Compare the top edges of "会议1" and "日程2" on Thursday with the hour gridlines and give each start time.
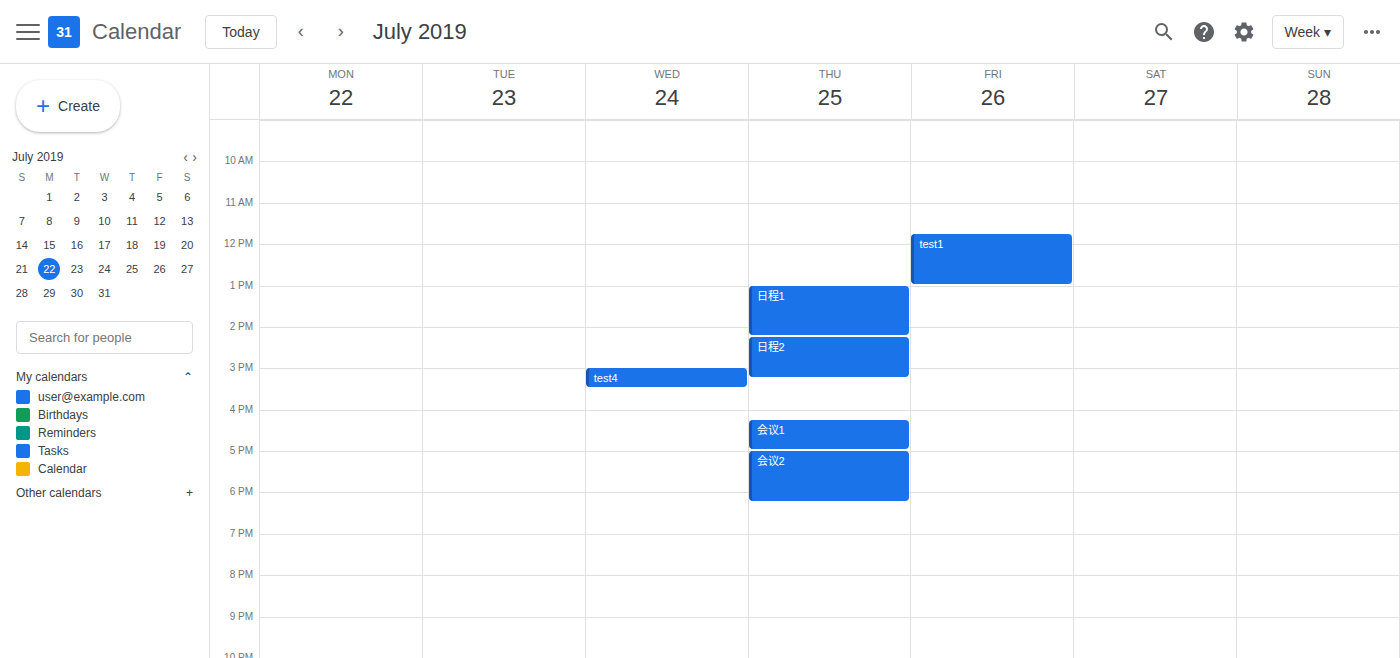
"会议1": 4:15 PM, neither: a quarter of the way from the 4 PM line to the 5 PM line. "日程2": 2:15 PM, neither: a quarter of the way from the 2 PM line to the 3 PM line.